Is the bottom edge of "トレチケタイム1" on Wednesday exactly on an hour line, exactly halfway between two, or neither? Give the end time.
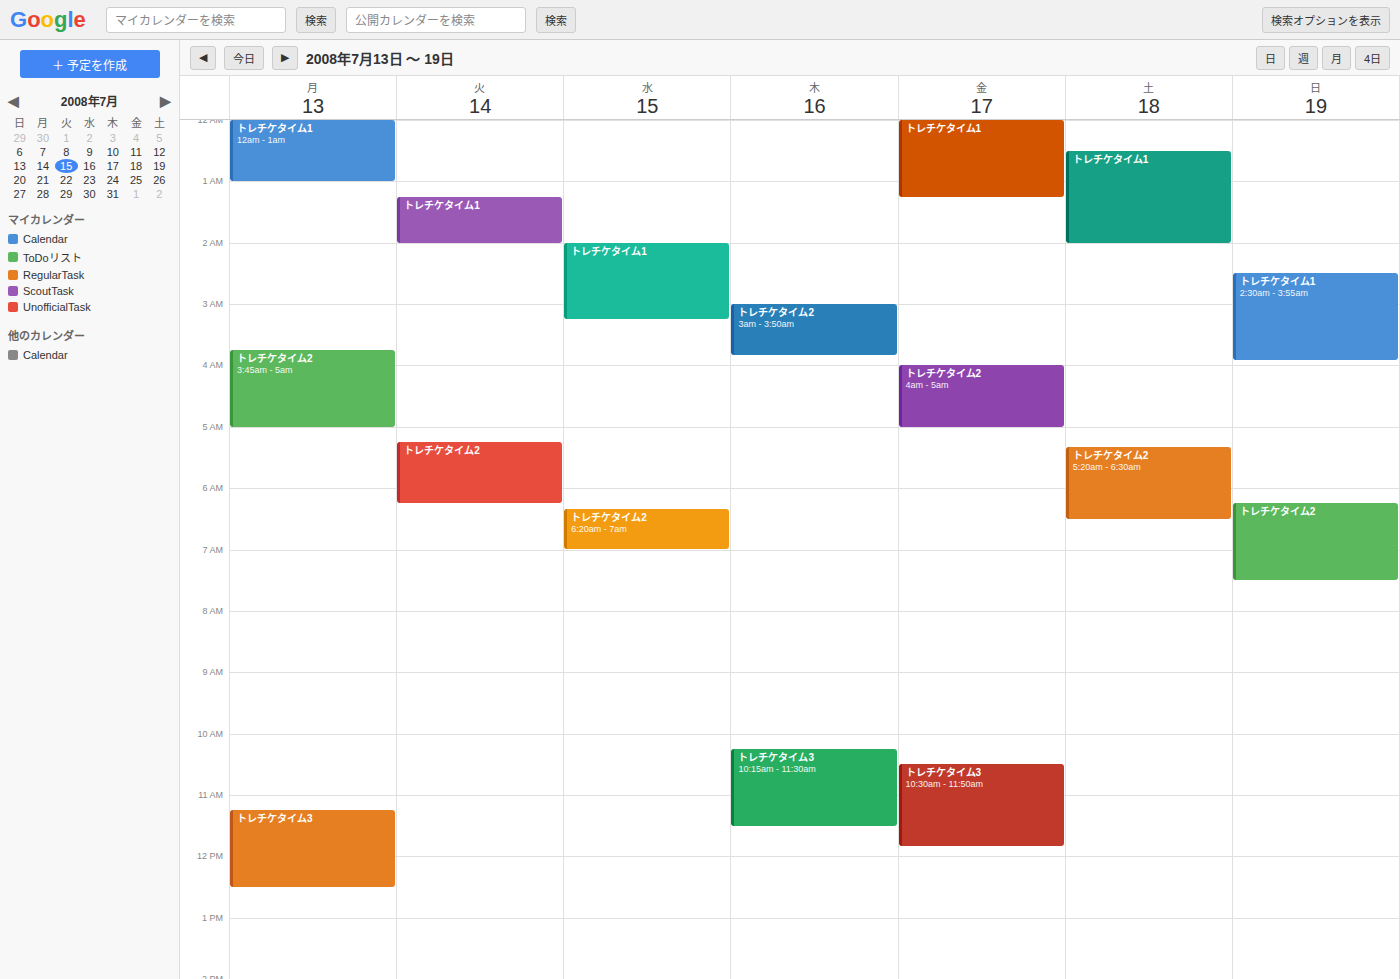
3:15 AM -- neither: a quarter of the way from the 3 AM line to the 4 AM line.